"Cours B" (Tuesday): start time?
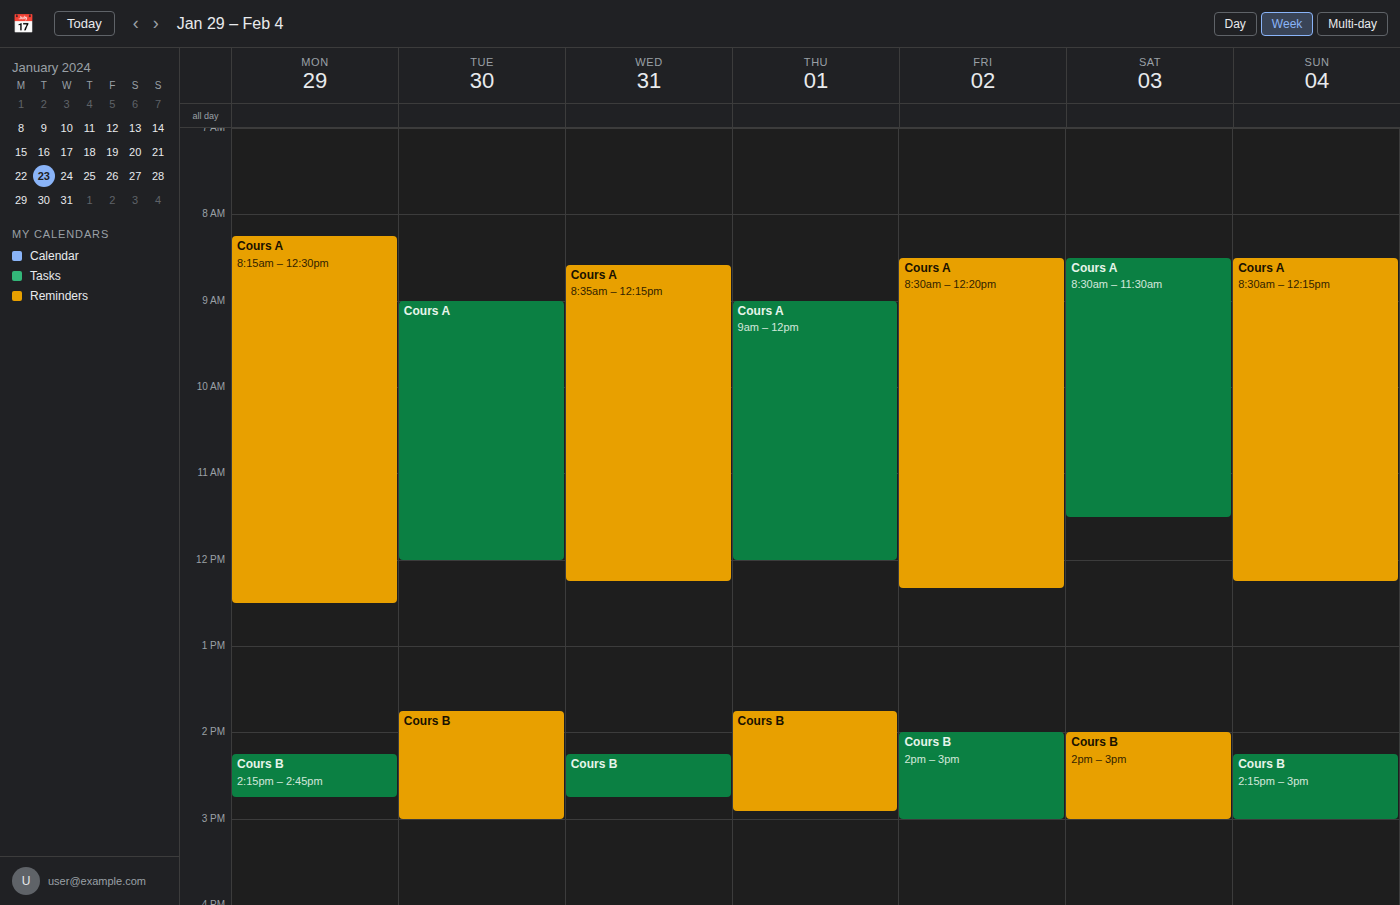
1:45 PM